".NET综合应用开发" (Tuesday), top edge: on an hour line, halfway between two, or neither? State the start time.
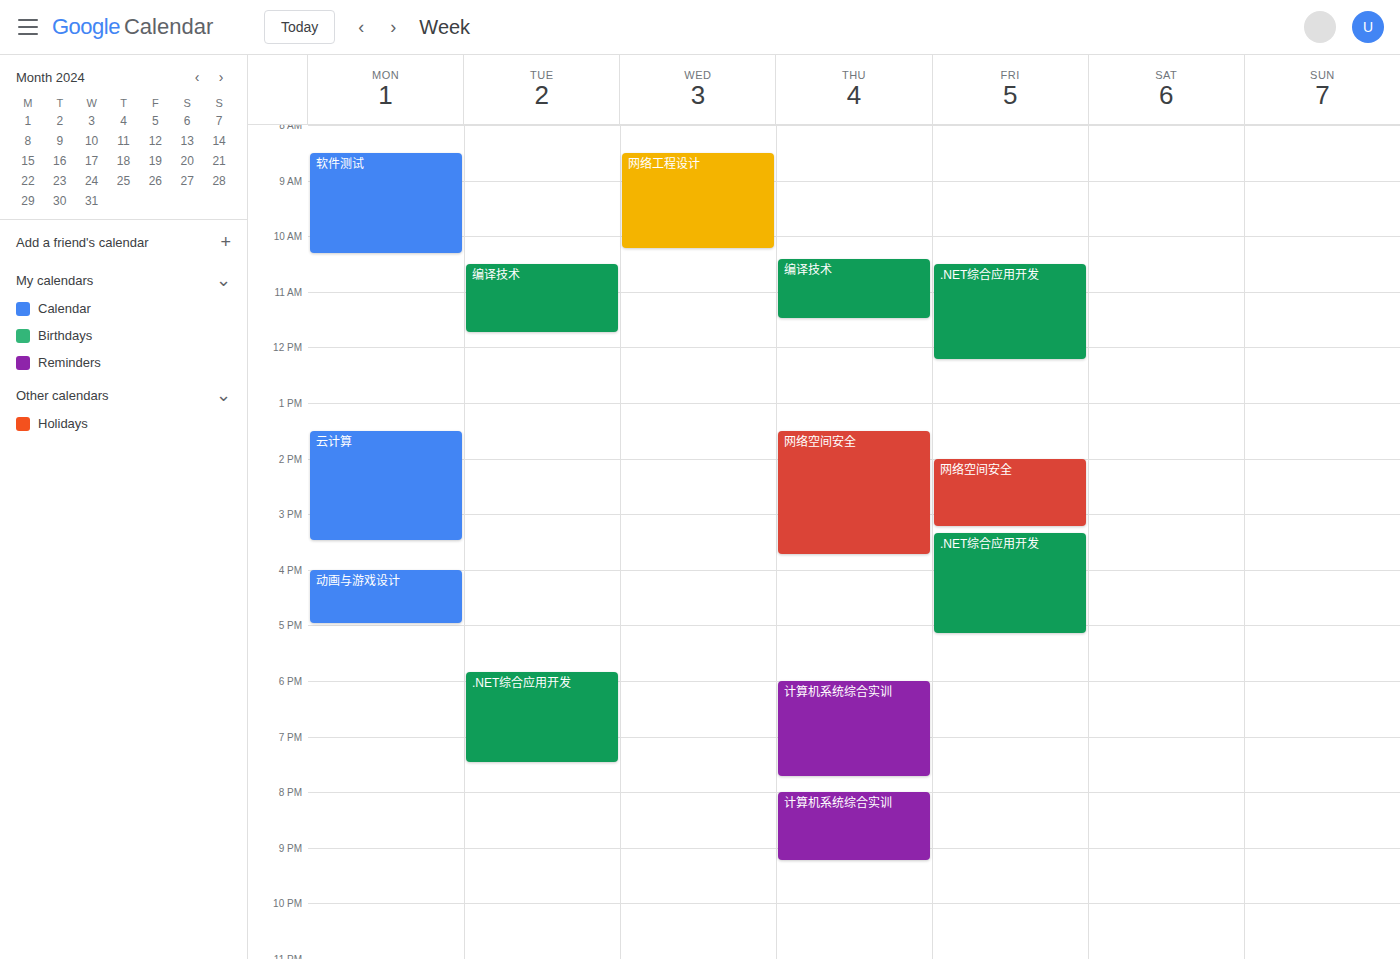
5:50 PM -- neither: 50 minutes below the 5 PM line and 10 minutes above the 6 PM line.